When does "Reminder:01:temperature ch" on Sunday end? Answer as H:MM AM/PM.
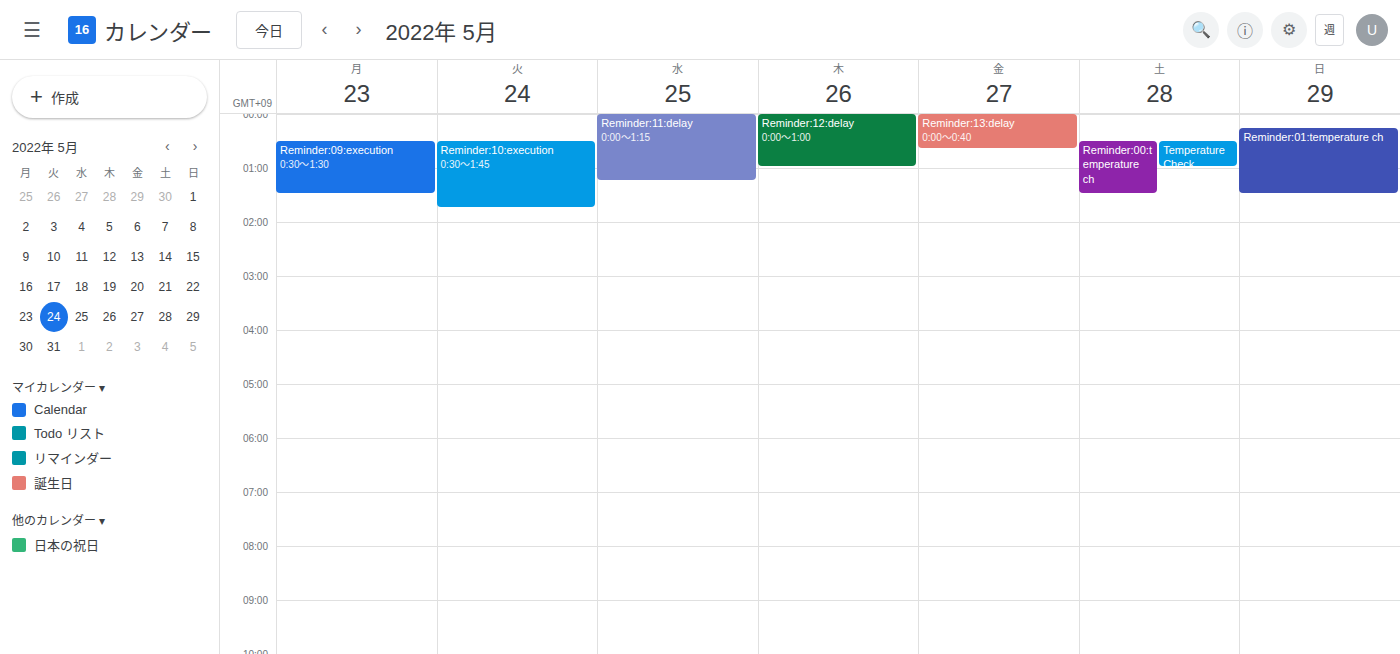
1:30 AM